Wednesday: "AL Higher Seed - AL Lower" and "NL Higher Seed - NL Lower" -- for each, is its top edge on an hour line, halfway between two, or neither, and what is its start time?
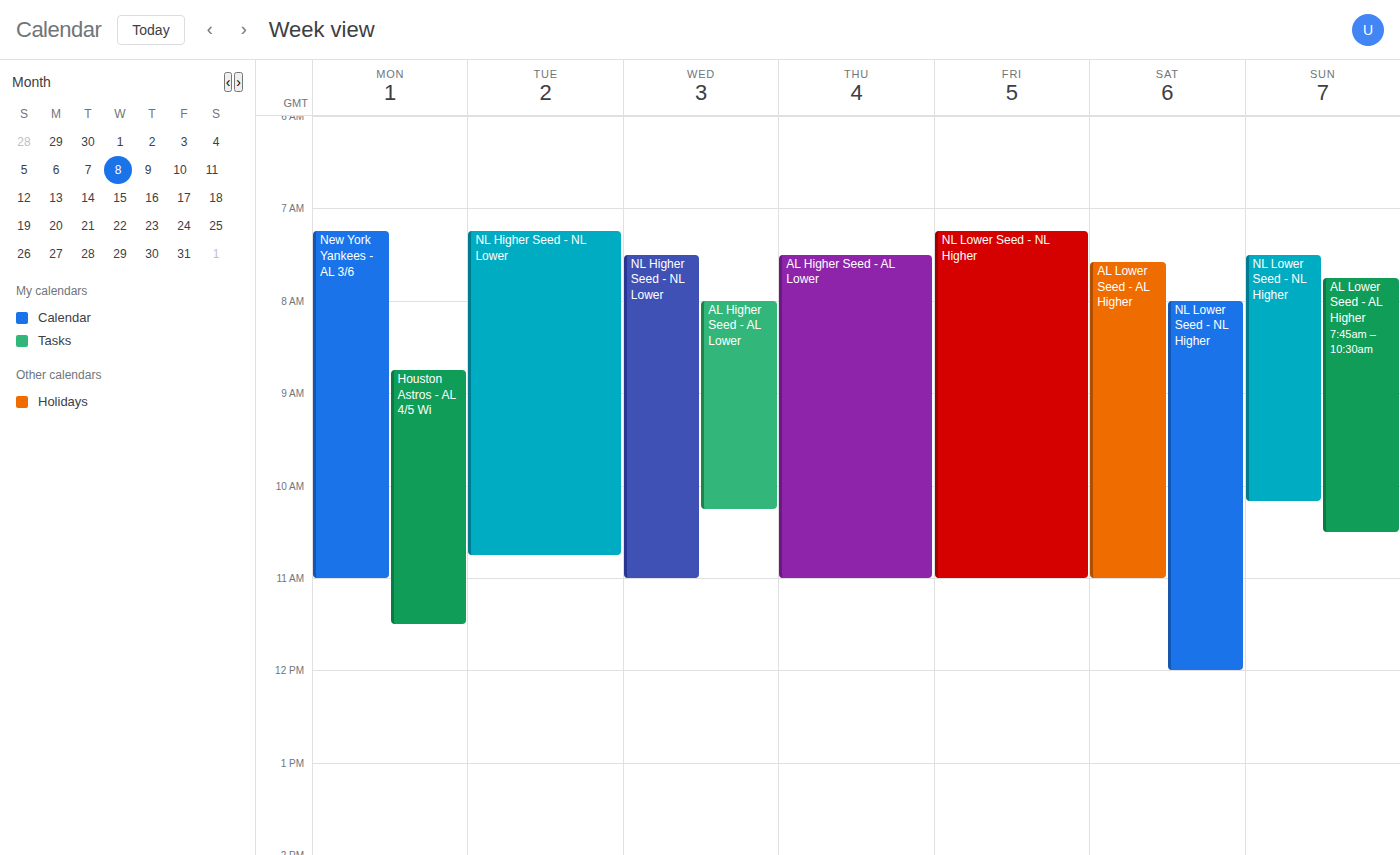
"AL Higher Seed - AL Lower": 8:00 AM, exactly on the 8 AM line. "NL Higher Seed - NL Lower": 7:30 AM, halfway between the 7 AM and 8 AM lines.